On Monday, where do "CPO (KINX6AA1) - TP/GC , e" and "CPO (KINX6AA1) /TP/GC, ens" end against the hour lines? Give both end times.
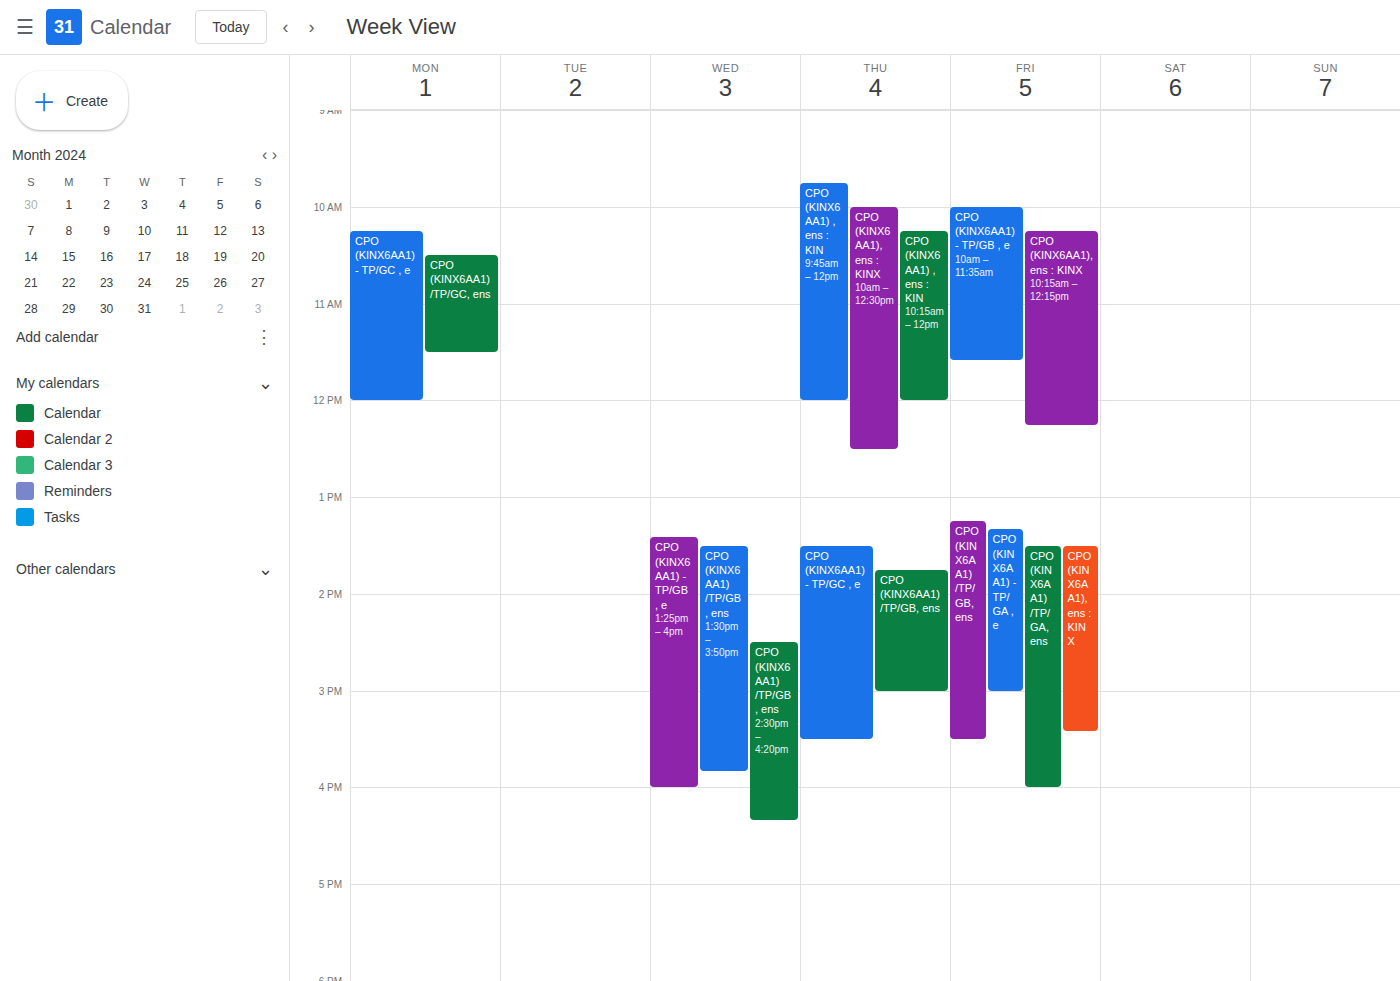
"CPO (KINX6AA1) - TP/GC , e": 12:00 PM, exactly on the 12 PM line. "CPO (KINX6AA1) /TP/GC, ens": 11:30 AM, halfway between the 11 AM and 12 PM lines.